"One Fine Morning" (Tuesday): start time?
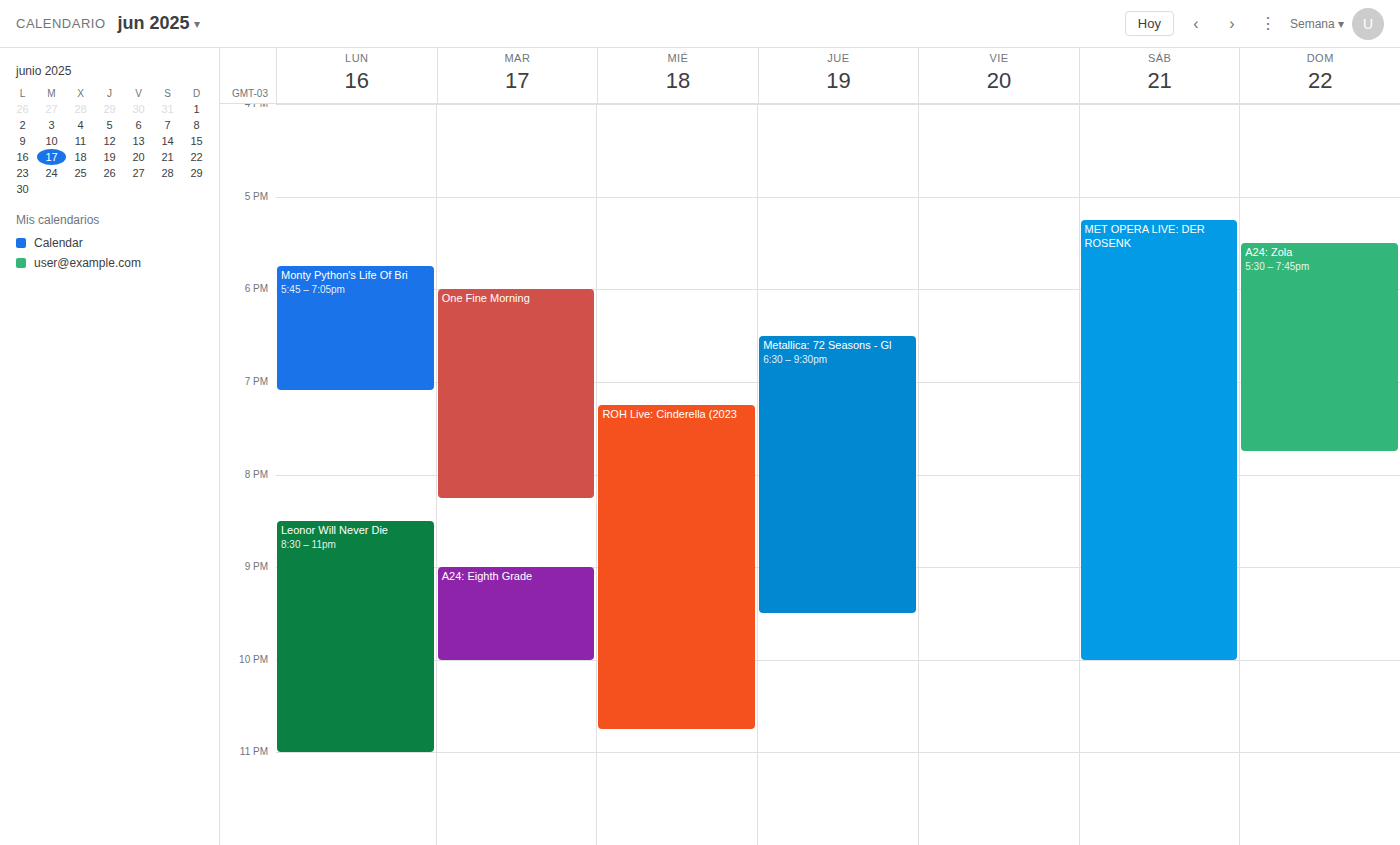
6:00 PM